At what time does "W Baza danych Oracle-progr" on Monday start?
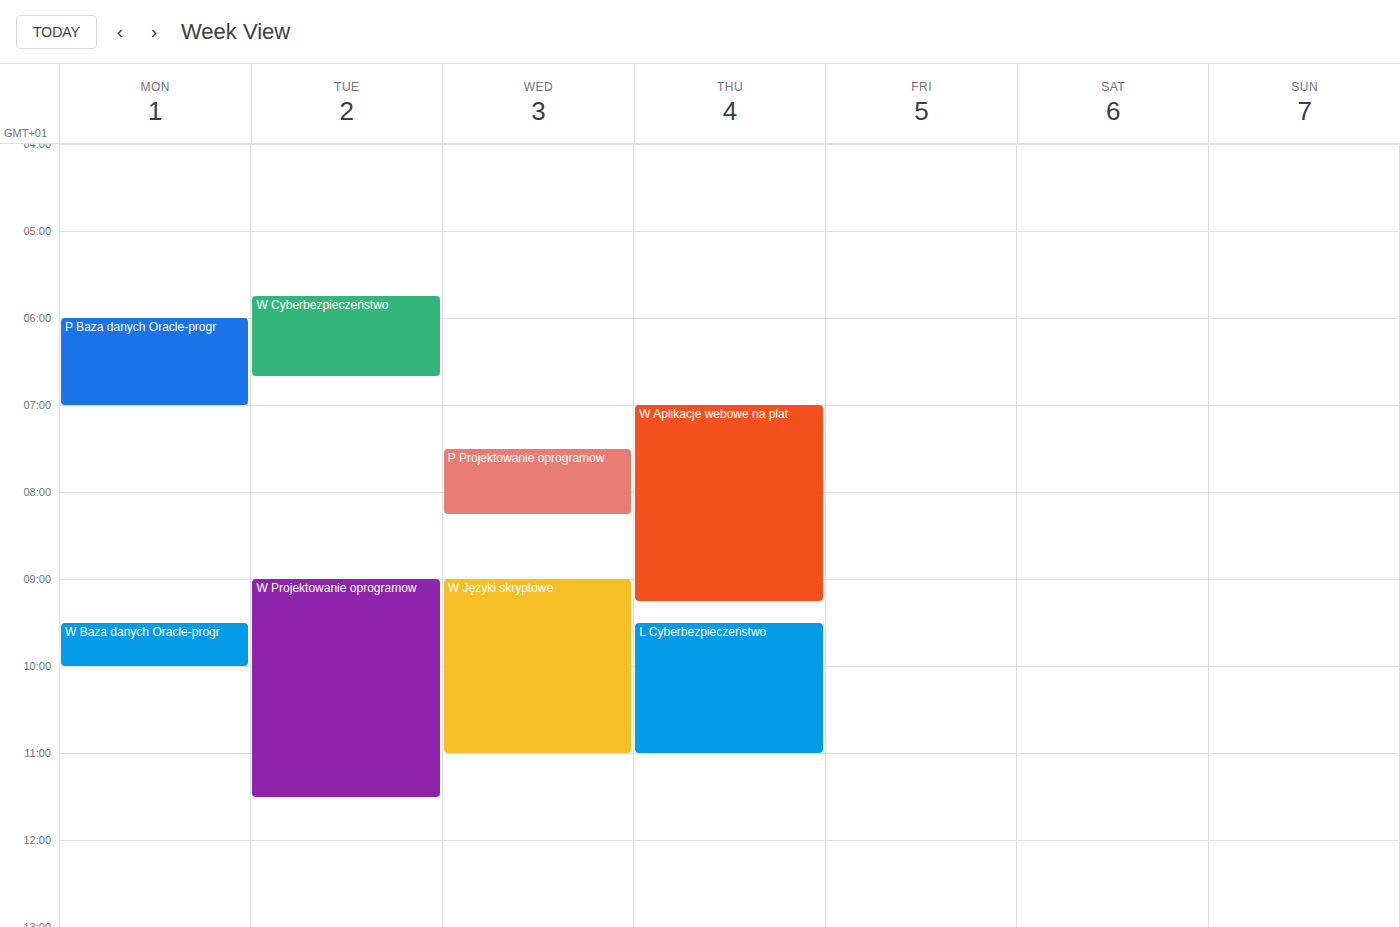
9:30 AM